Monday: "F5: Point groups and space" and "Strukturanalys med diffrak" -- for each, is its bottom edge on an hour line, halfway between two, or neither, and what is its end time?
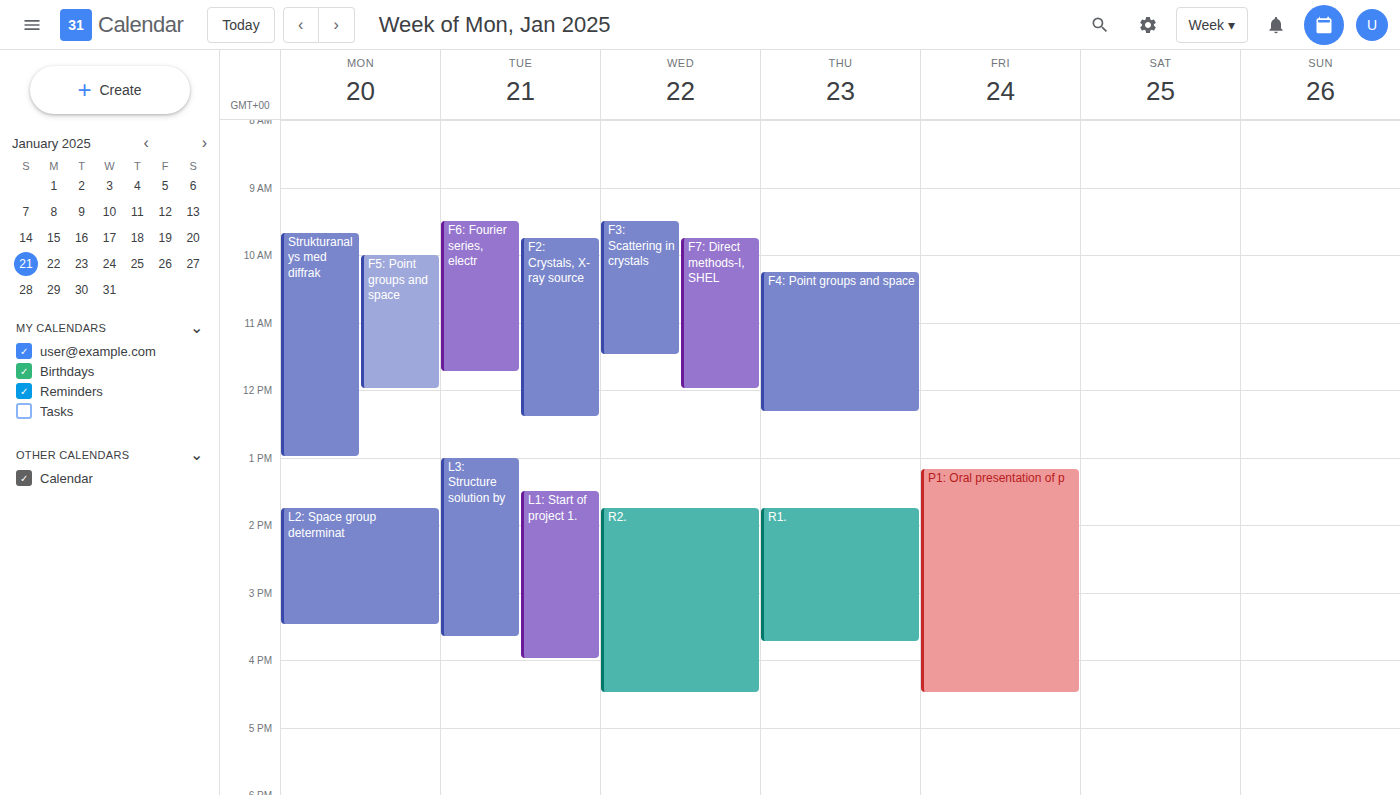
"F5: Point groups and space": 12:00 PM, exactly on the 12 PM line. "Strukturanalys med diffrak": 1:00 PM, exactly on the 1 PM line.